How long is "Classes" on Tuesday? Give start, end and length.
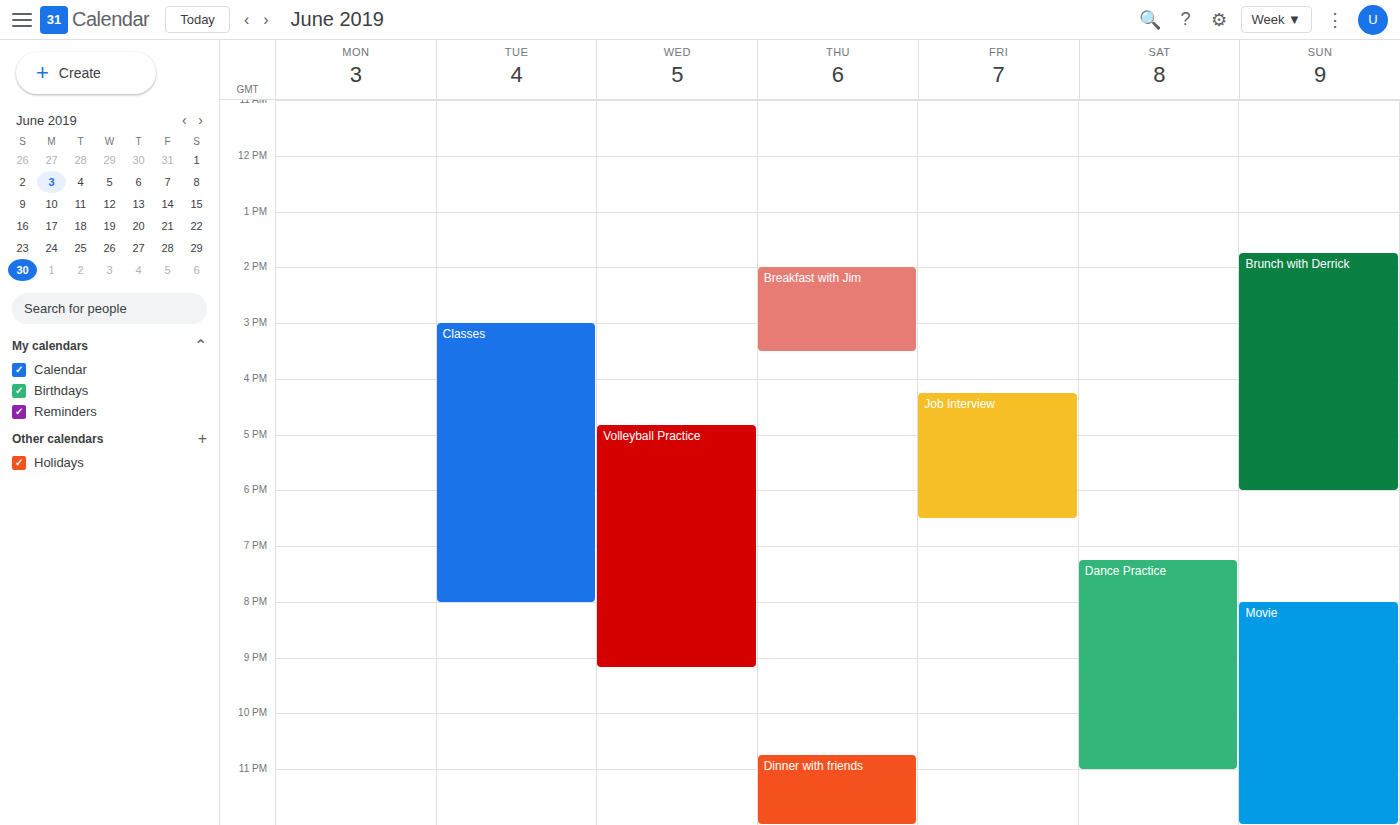
3:00 PM to 8:00 PM, 5 hours